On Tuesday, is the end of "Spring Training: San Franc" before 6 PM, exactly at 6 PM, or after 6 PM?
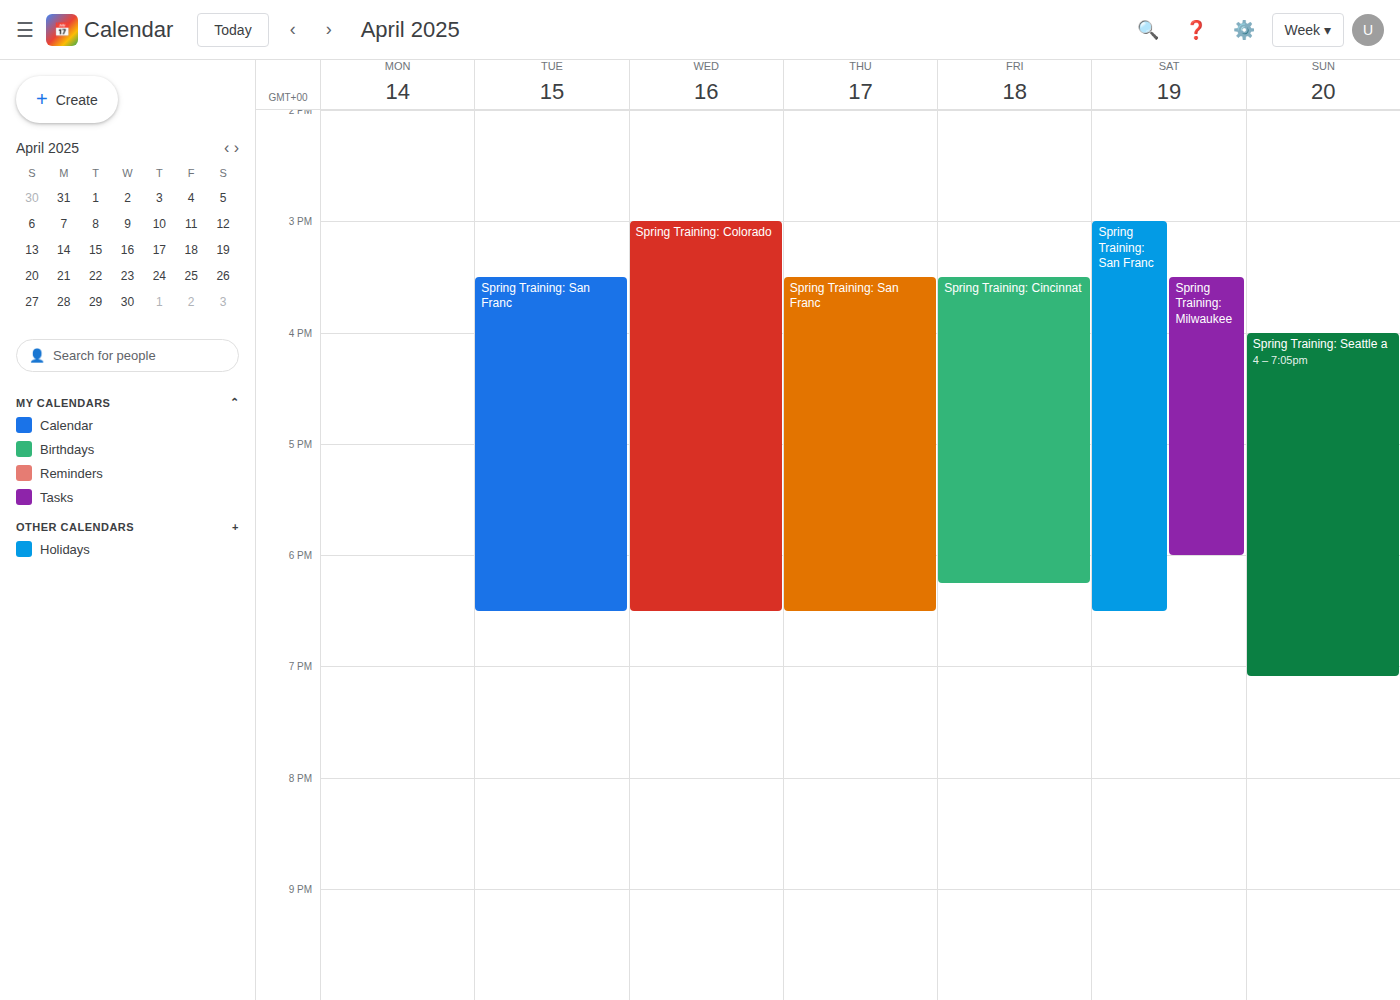
6:30 PM -- after 6 PM, 30 minutes below the 6 PM line.